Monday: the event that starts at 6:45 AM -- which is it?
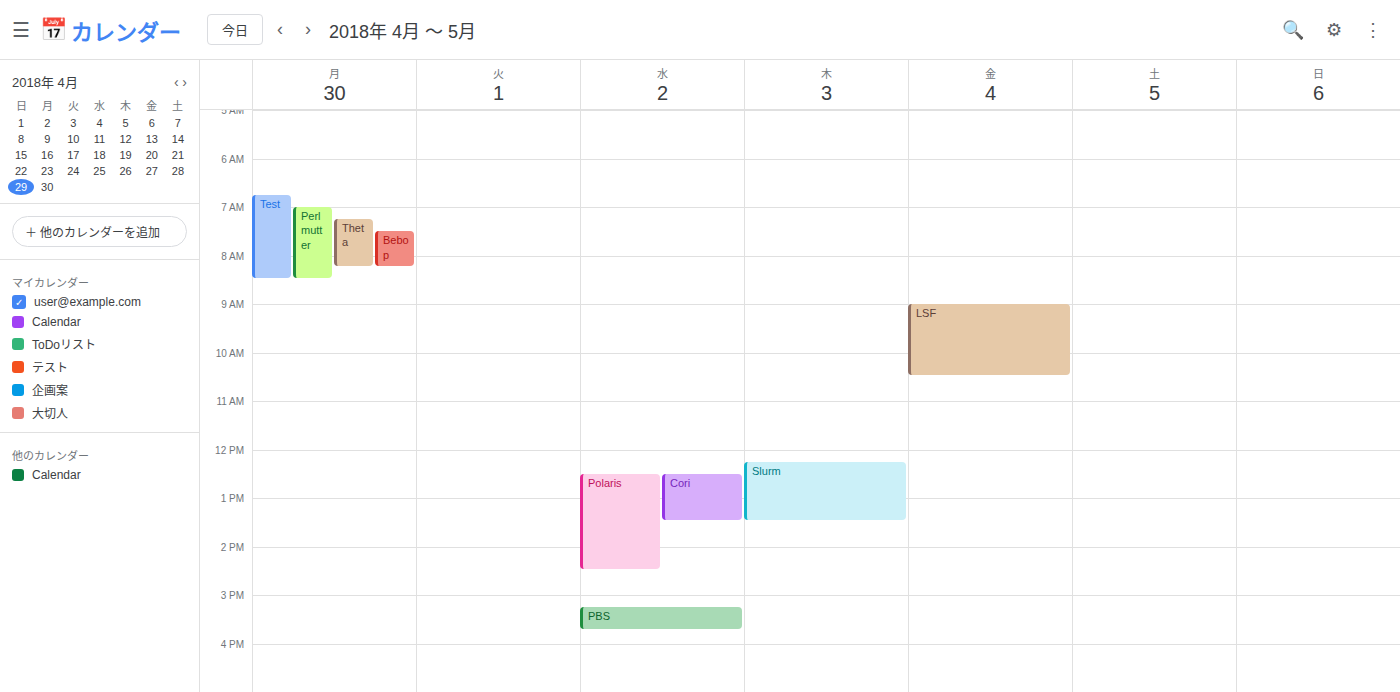
"Test"